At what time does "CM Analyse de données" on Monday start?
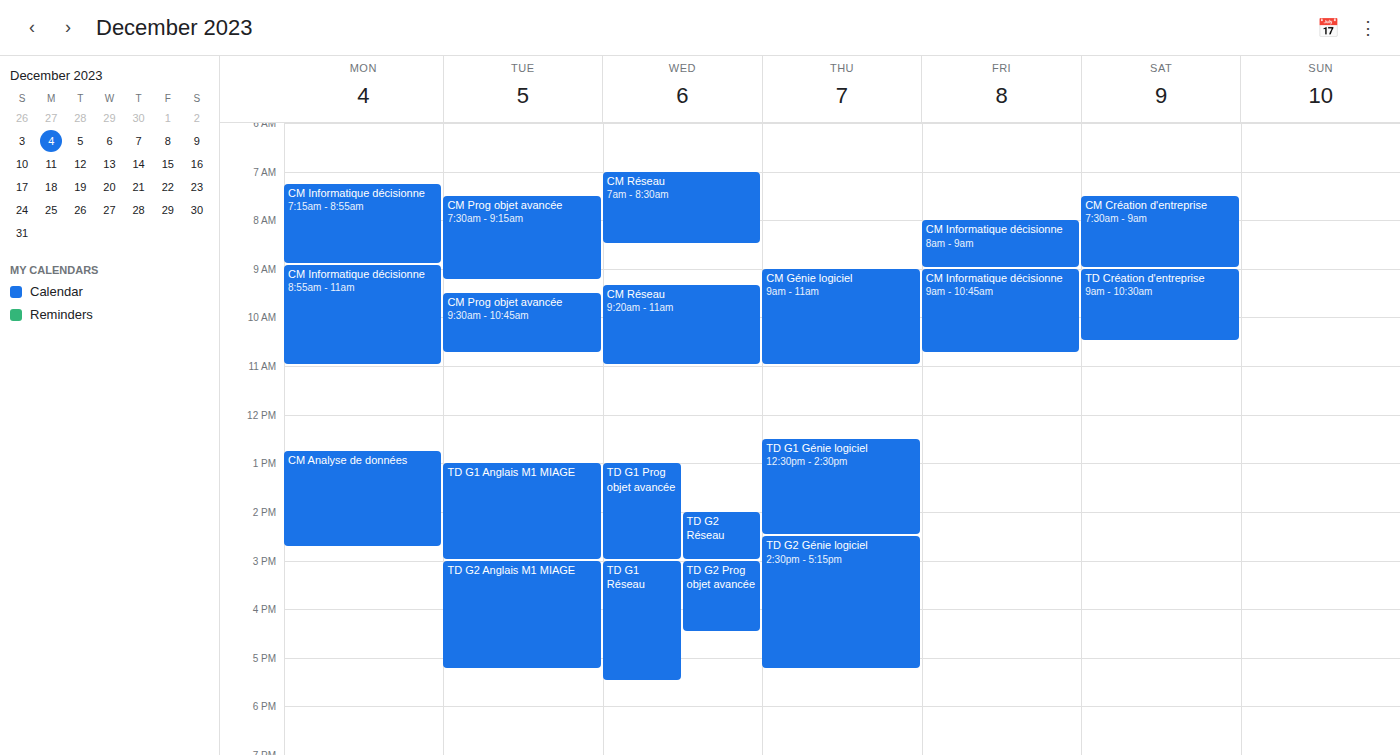
12:45 PM